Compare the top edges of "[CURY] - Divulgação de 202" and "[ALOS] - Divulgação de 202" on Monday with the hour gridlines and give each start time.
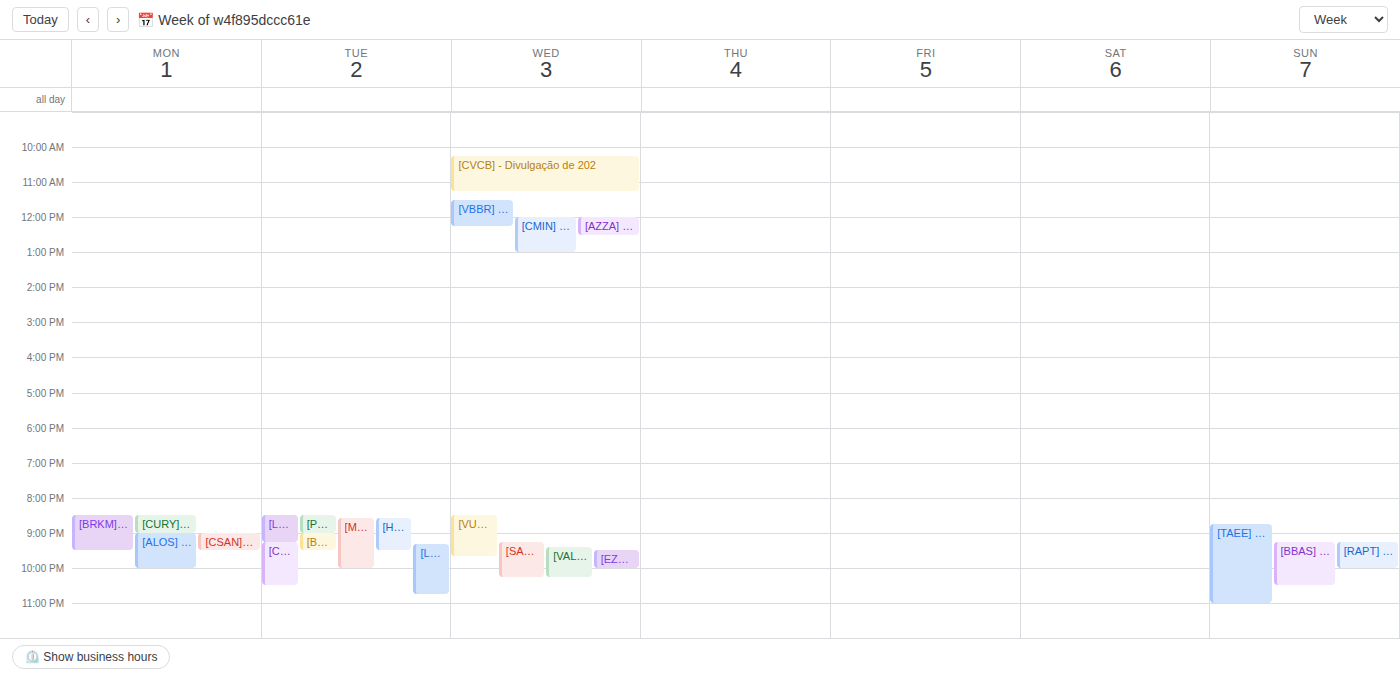
"[CURY] - Divulgação de 202": 20:30, halfway between the 20:00 and 21:00 lines. "[ALOS] - Divulgação de 202": 21:00, exactly on the 21:00 line.